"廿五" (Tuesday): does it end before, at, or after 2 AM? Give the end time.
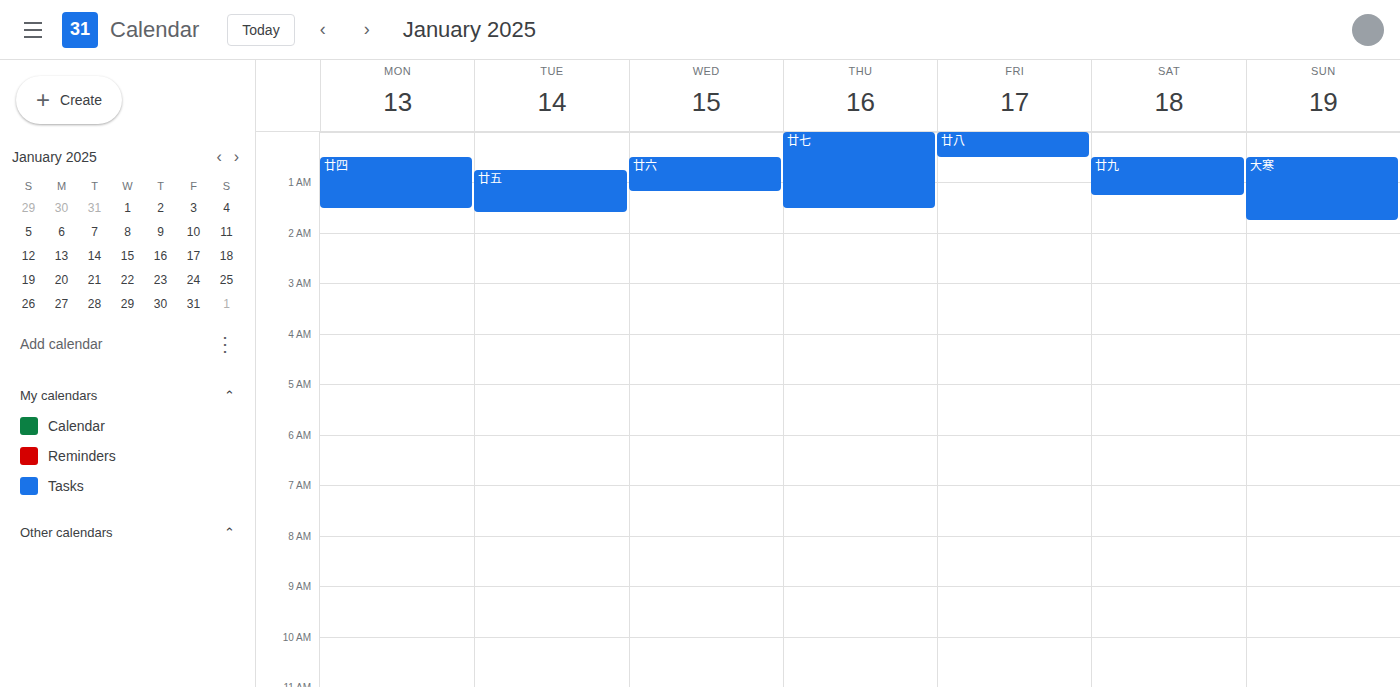
1:35 AM -- before 2 AM, 25 minutes above the 2 AM line.